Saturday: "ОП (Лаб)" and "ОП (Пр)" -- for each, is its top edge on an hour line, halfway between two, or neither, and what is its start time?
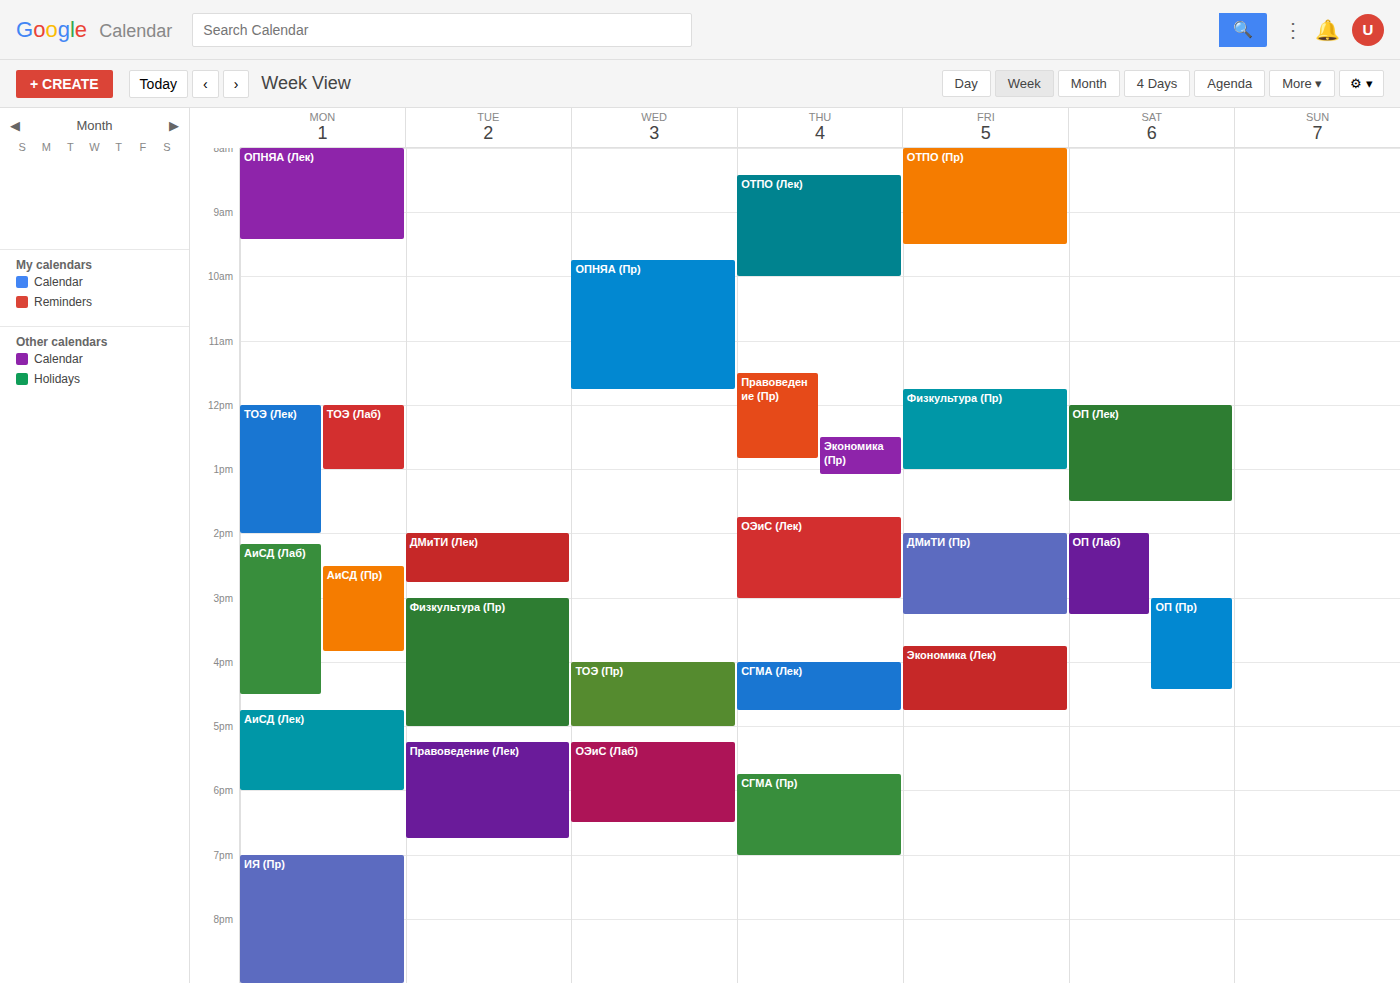
"ОП (Лаб)": 2:00 PM, exactly on the 2 PM line. "ОП (Пр)": 3:00 PM, exactly on the 3 PM line.